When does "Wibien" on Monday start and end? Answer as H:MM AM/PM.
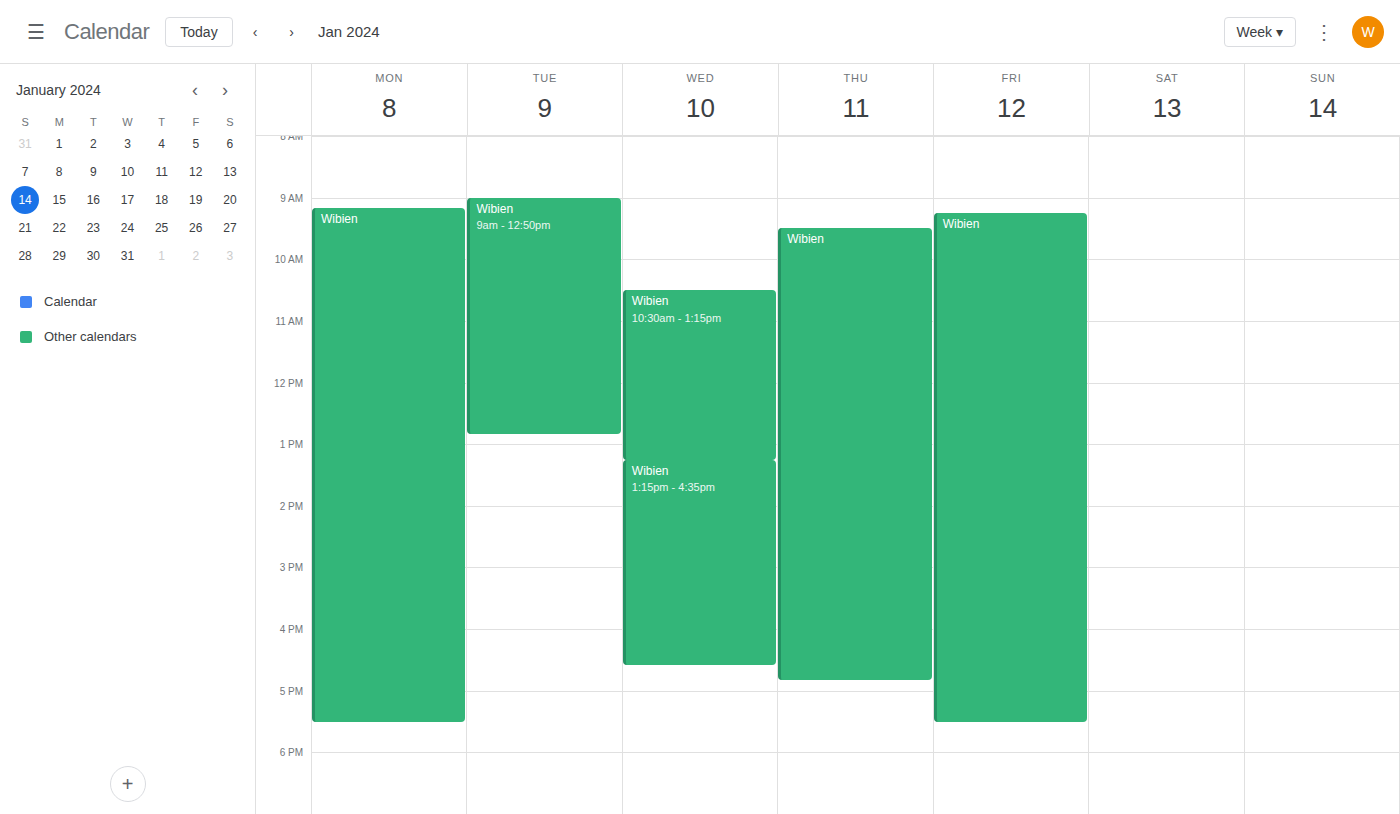
9:10 AM to 5:30 PM